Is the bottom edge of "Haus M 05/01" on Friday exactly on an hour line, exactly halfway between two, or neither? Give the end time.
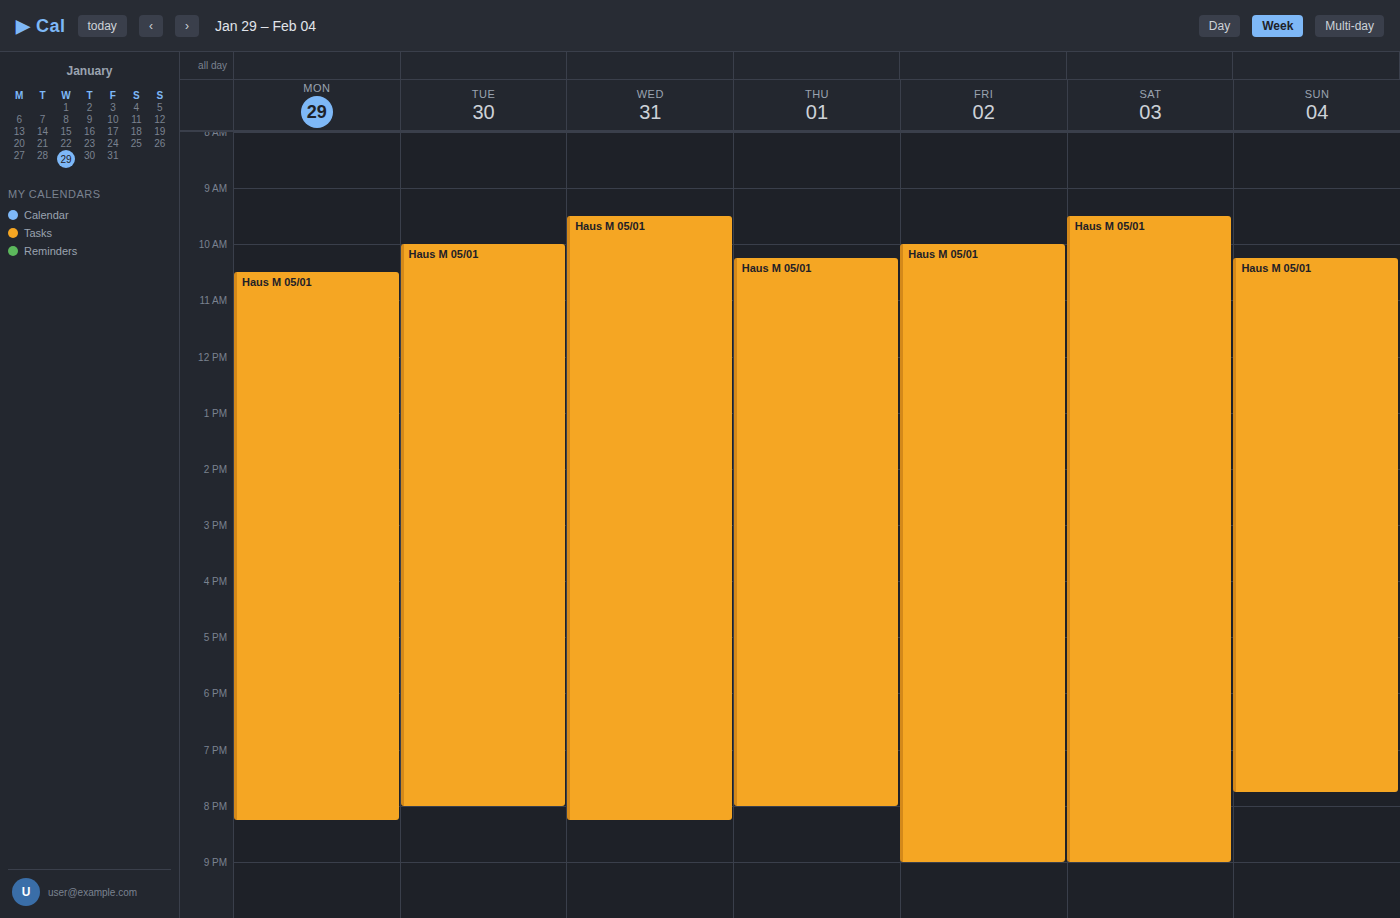
9:00 PM -- exactly on the 9 PM line.